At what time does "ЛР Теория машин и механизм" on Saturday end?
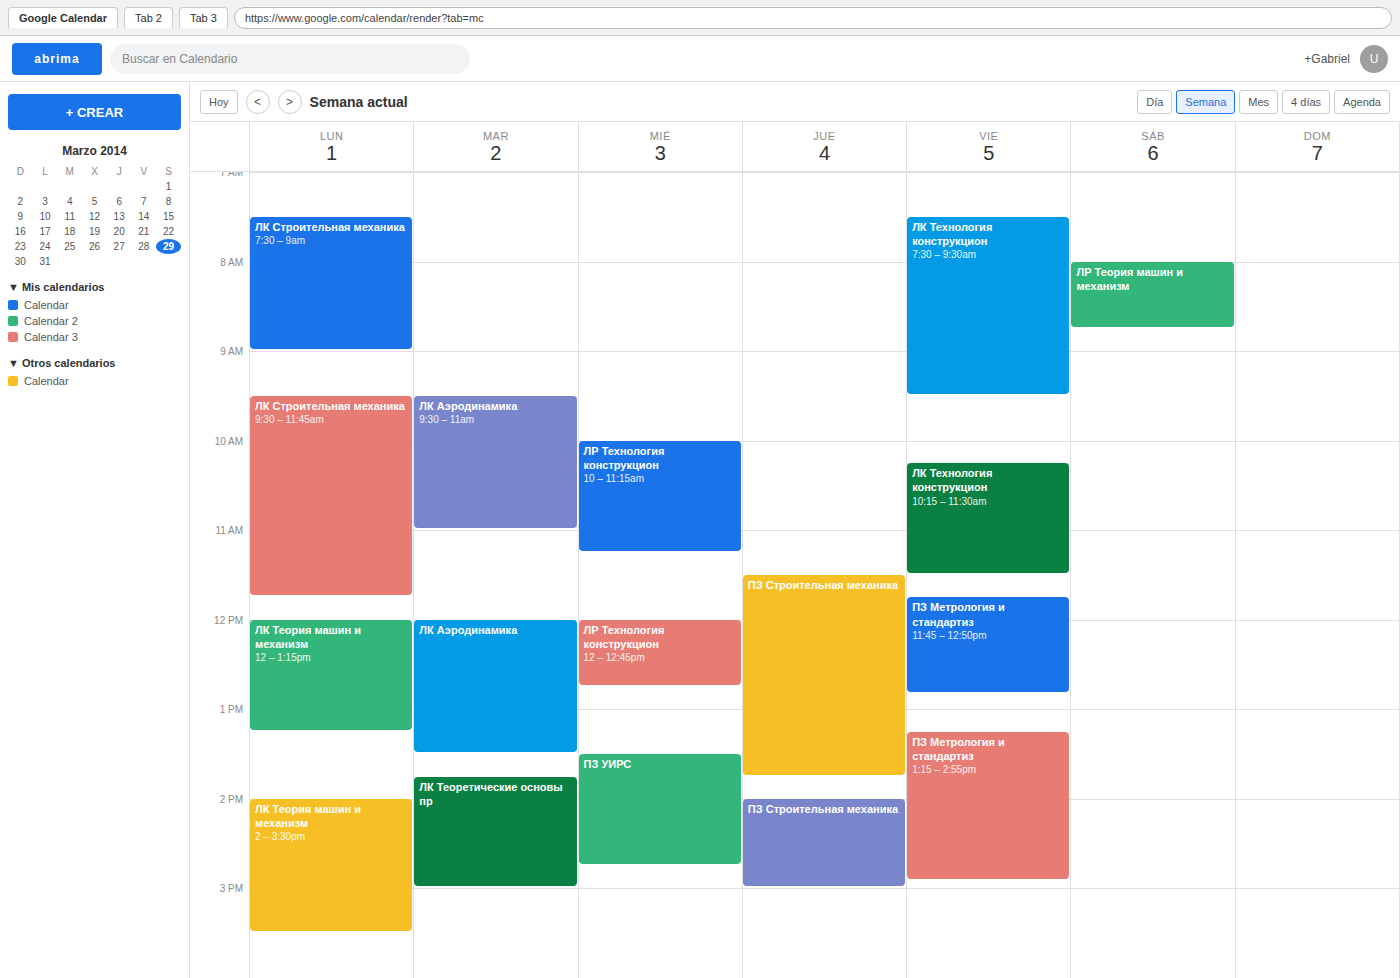
8:45 AM